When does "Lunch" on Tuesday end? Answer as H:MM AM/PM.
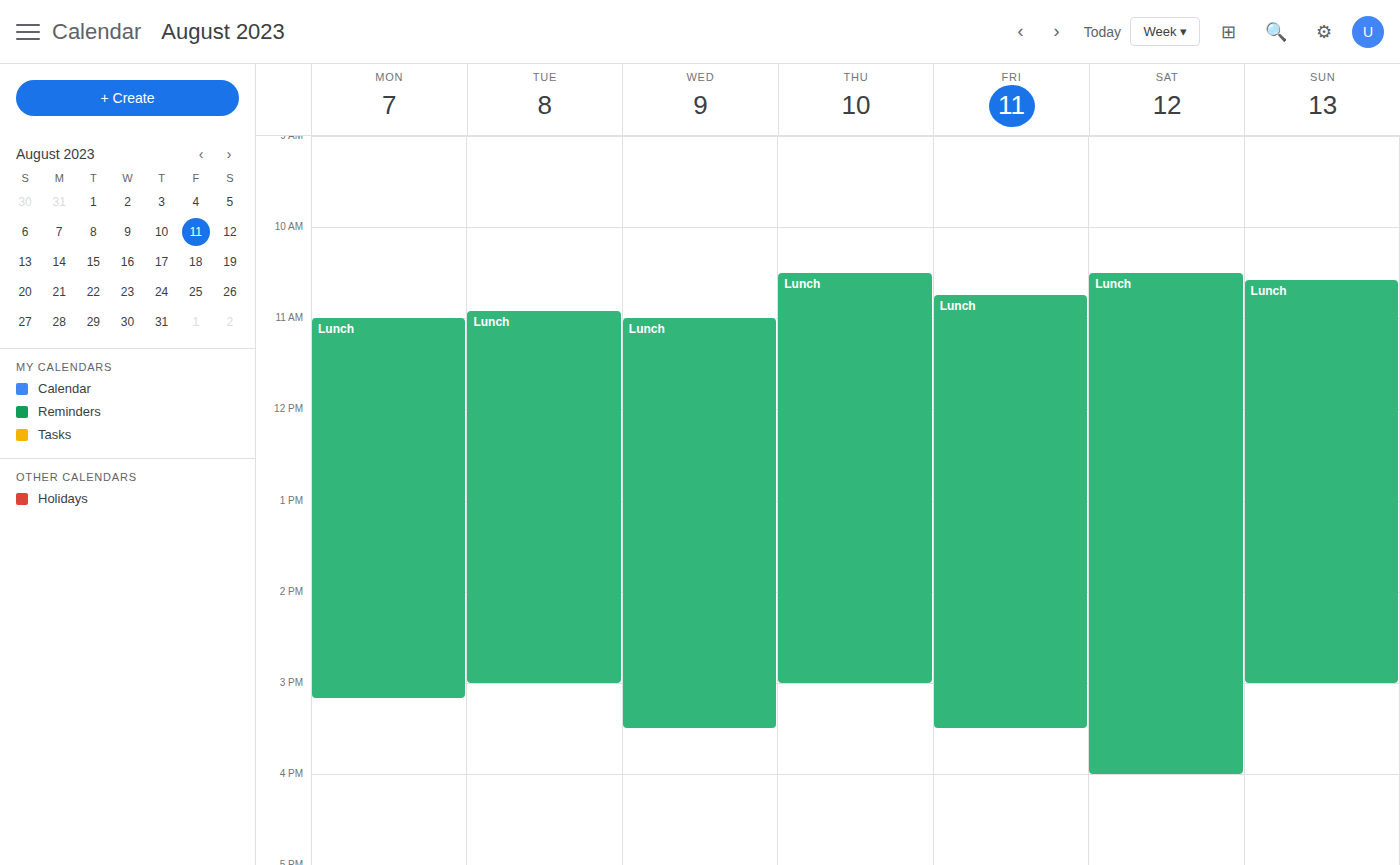
3:00 PM